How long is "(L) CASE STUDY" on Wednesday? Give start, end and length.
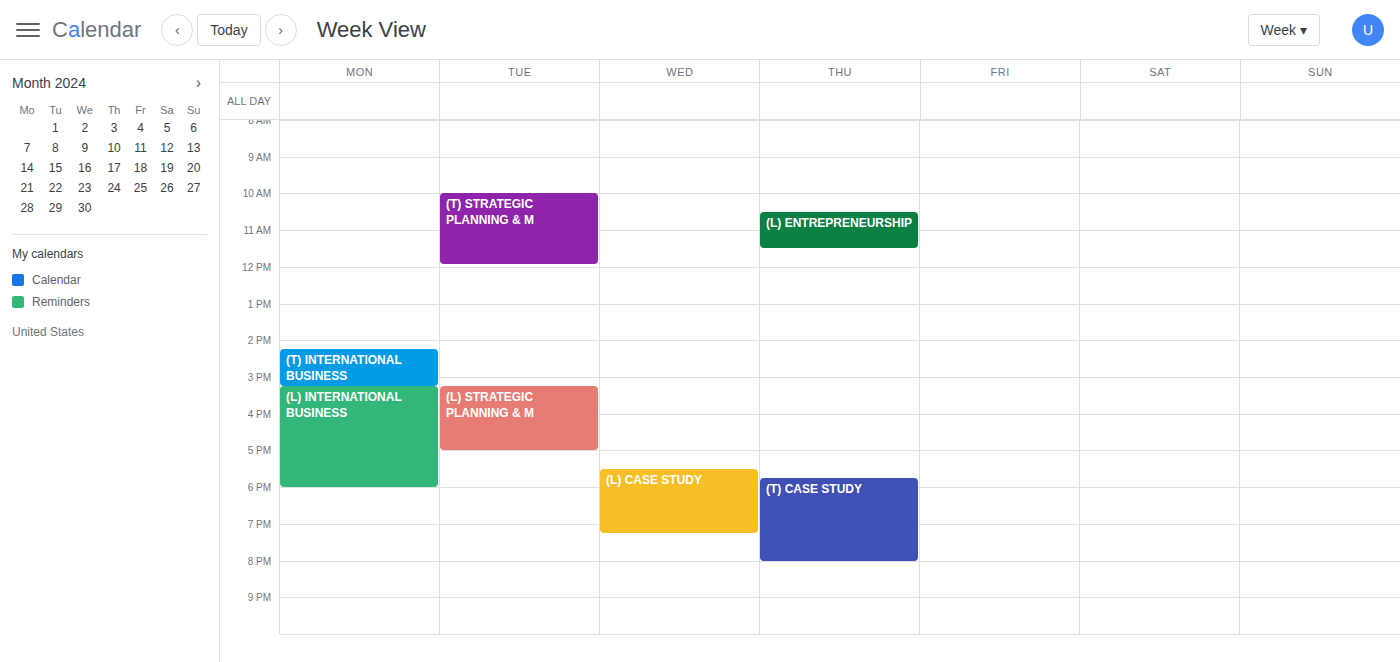
5:30 PM to 7:15 PM, 1 hour 45 minutes